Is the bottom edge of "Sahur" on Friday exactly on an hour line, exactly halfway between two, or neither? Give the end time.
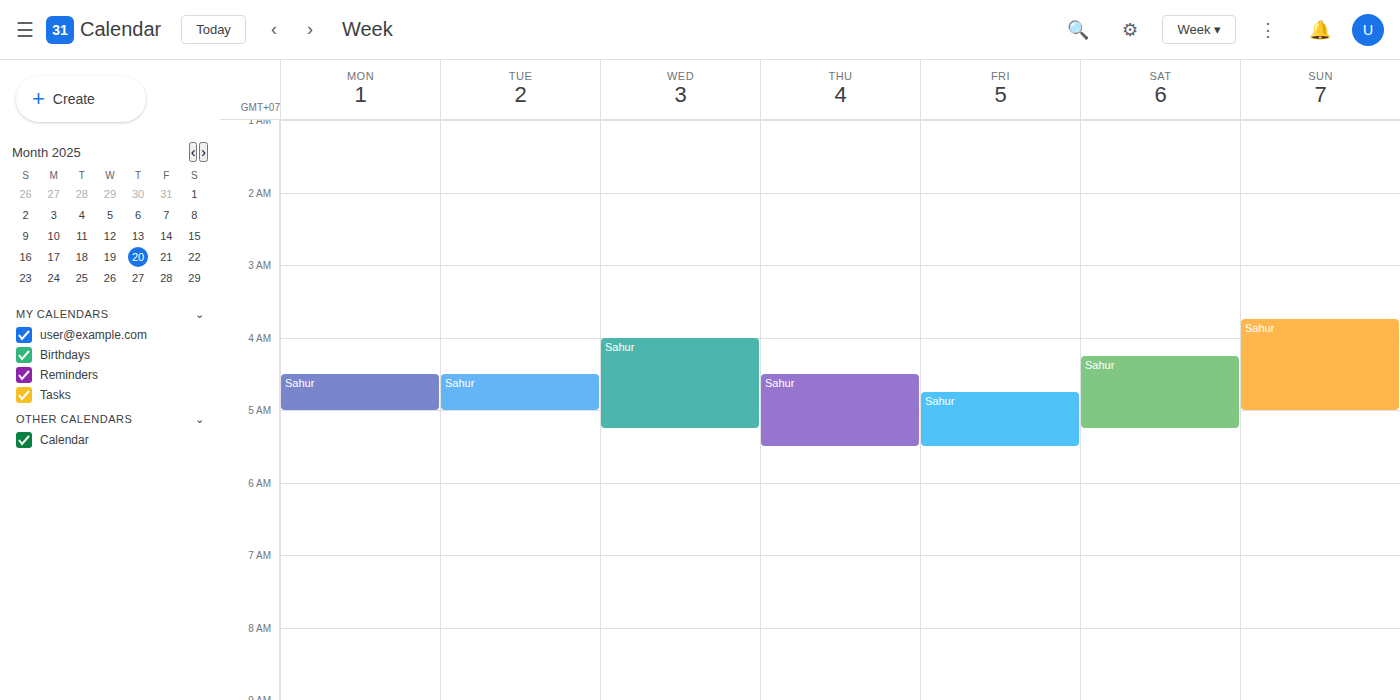
5:30 AM -- halfway between the 5 AM and 6 AM lines.